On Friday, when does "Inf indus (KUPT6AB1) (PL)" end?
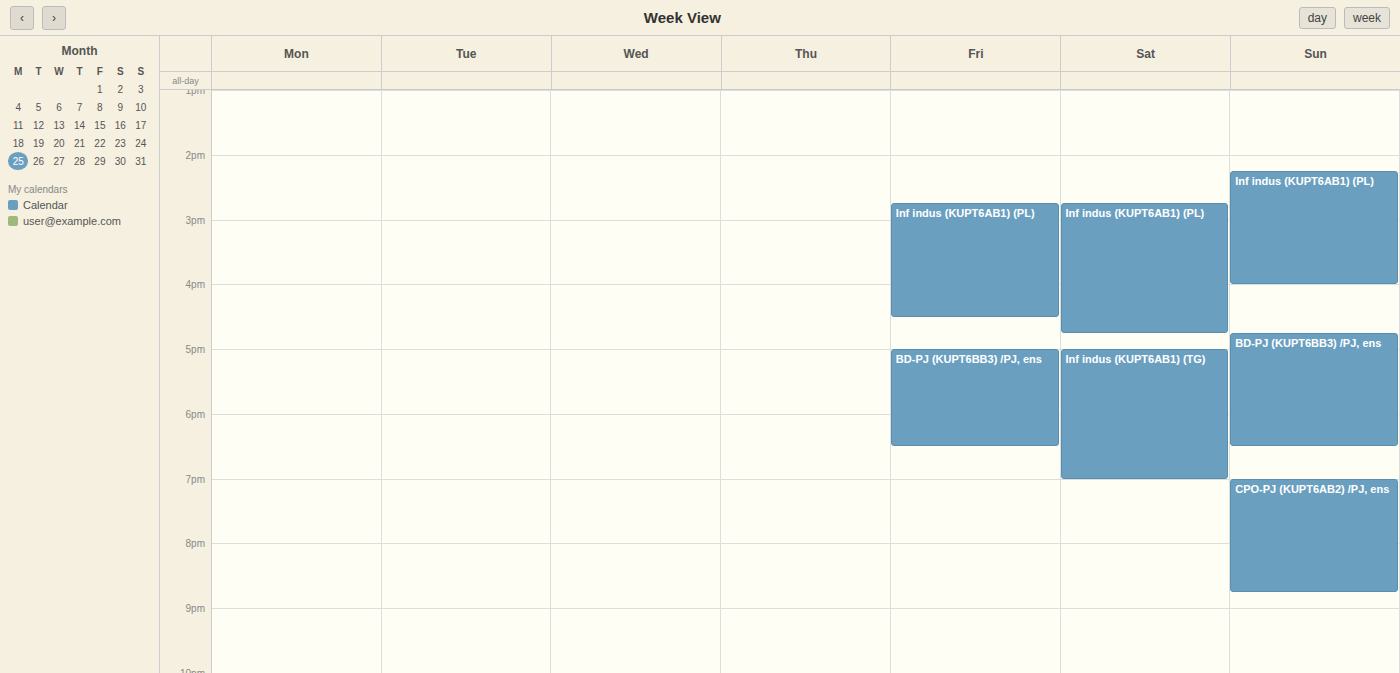
4:30 PM